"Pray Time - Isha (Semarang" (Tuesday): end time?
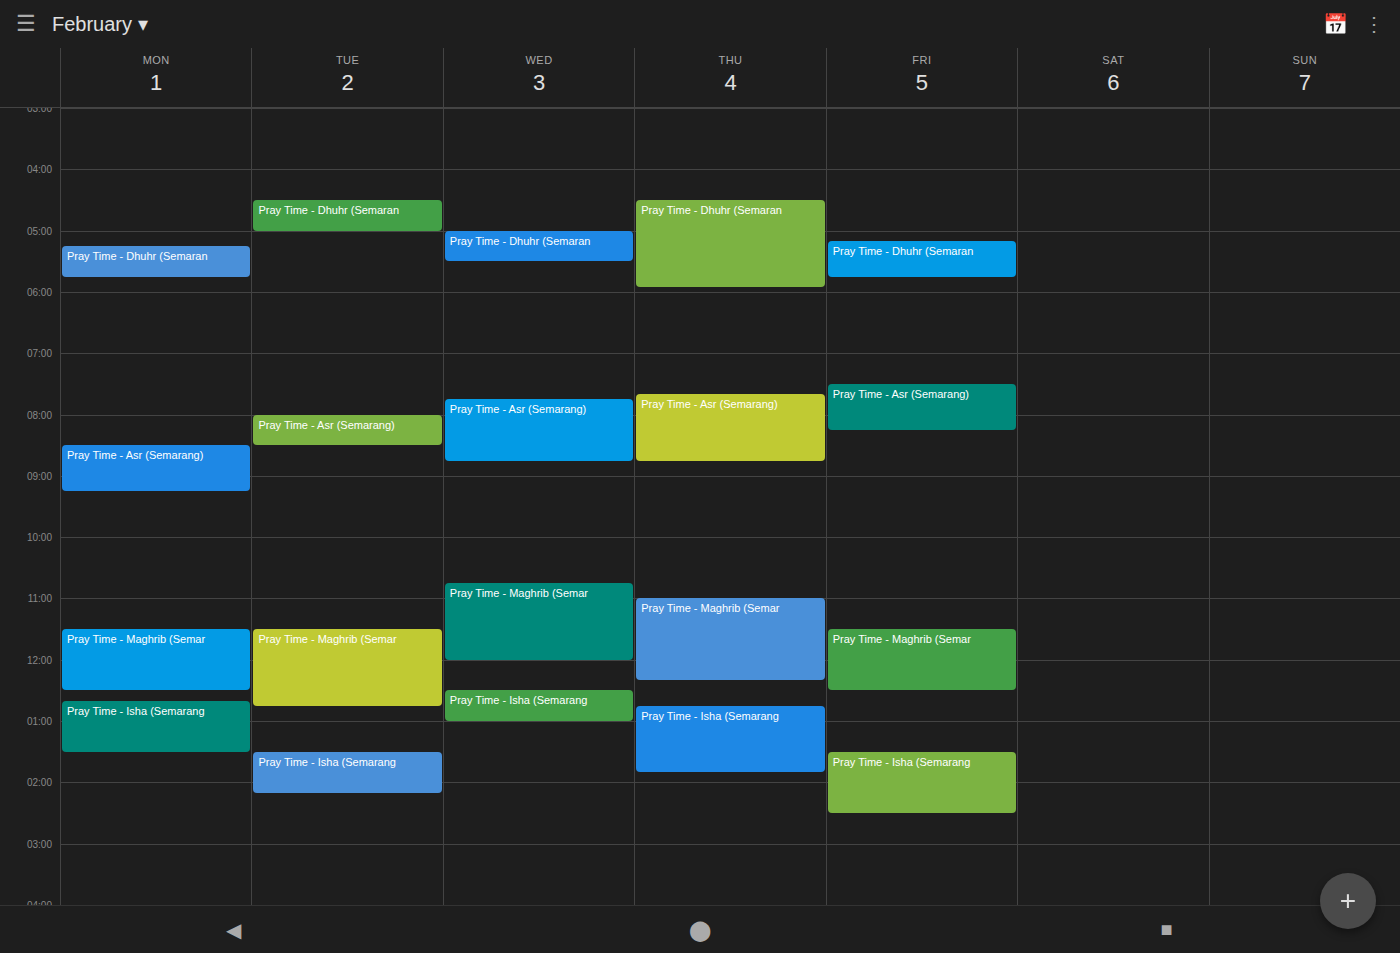
2:10 PM